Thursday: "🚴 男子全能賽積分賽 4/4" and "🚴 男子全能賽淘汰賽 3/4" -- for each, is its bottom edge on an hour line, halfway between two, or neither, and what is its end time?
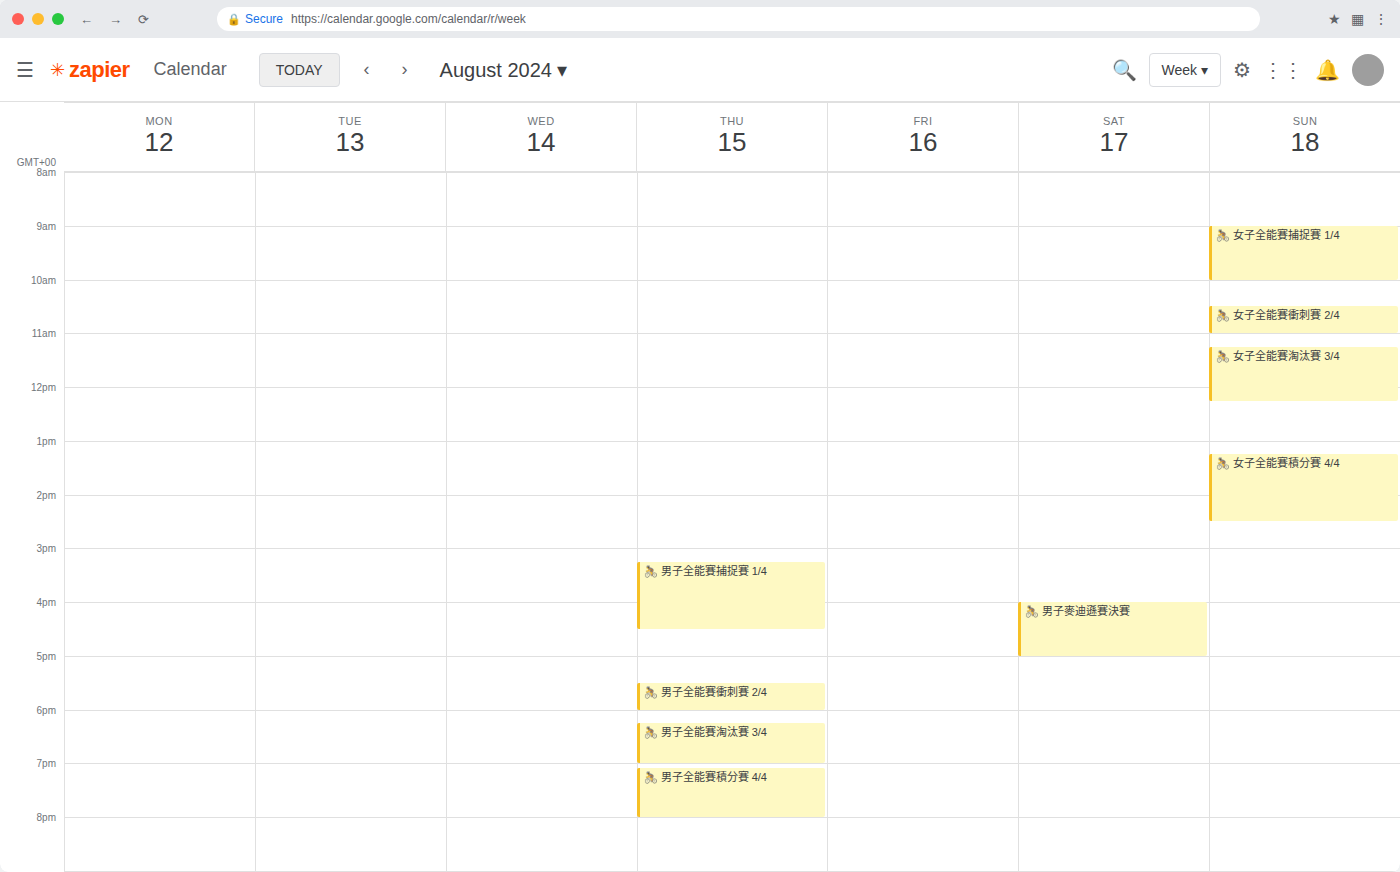
"🚴 男子全能賽積分賽 4/4": 8:00 PM, exactly on the 8 PM line. "🚴 男子全能賽淘汰賽 3/4": 7:00 PM, exactly on the 7 PM line.